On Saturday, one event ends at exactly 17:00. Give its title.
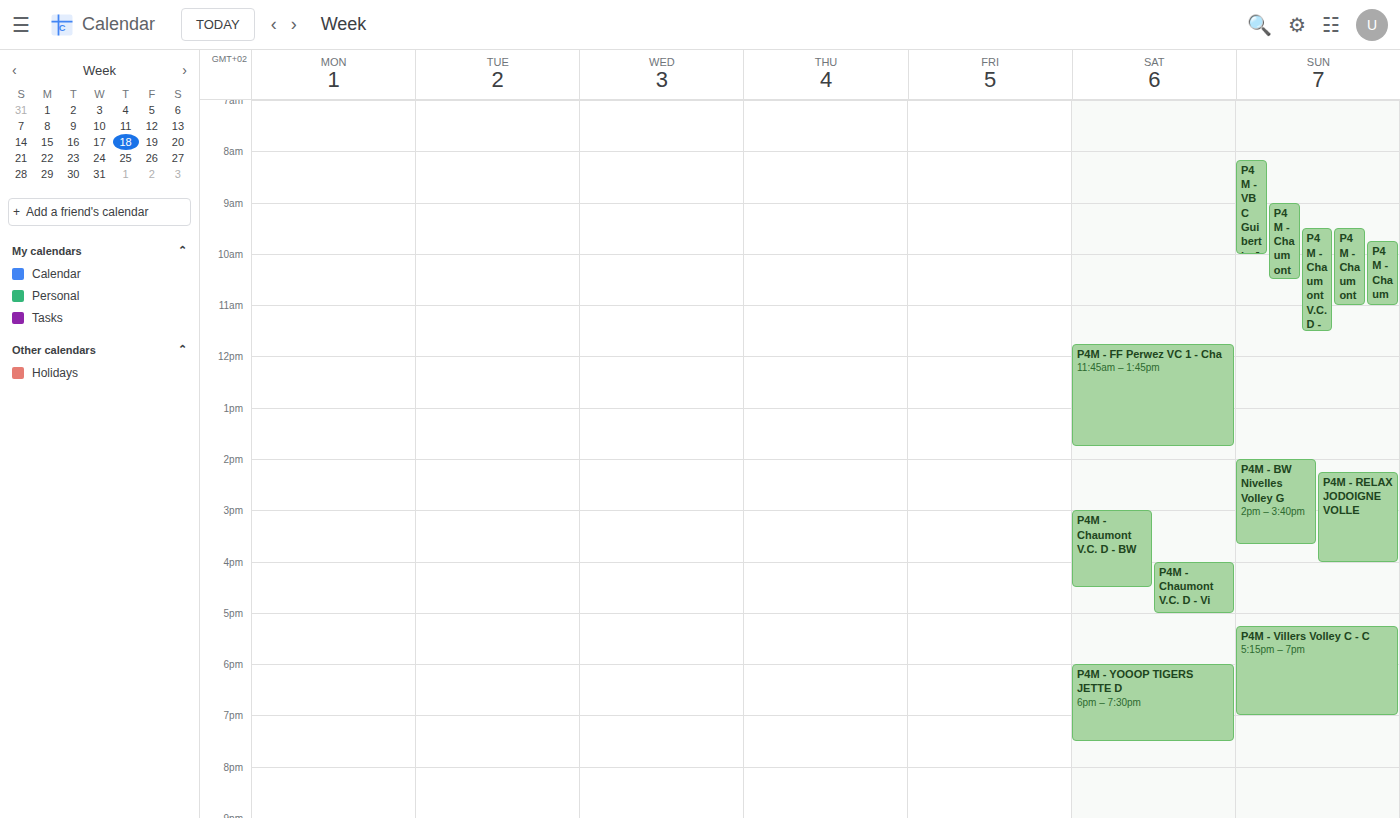
"P4M - Chaumont V.C. D - Vi"